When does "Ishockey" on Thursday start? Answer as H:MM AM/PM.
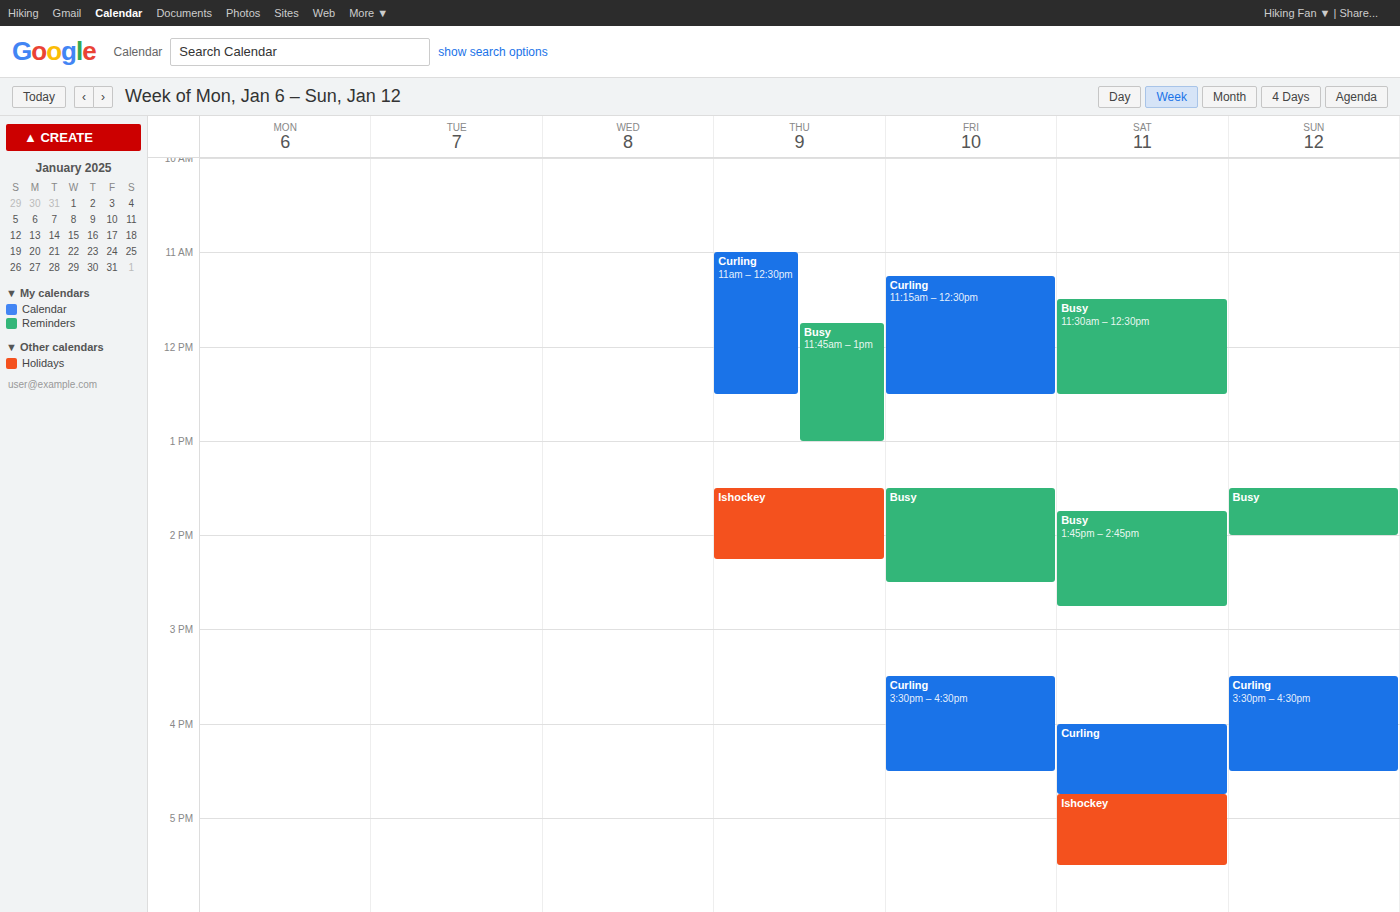
1:30 PM